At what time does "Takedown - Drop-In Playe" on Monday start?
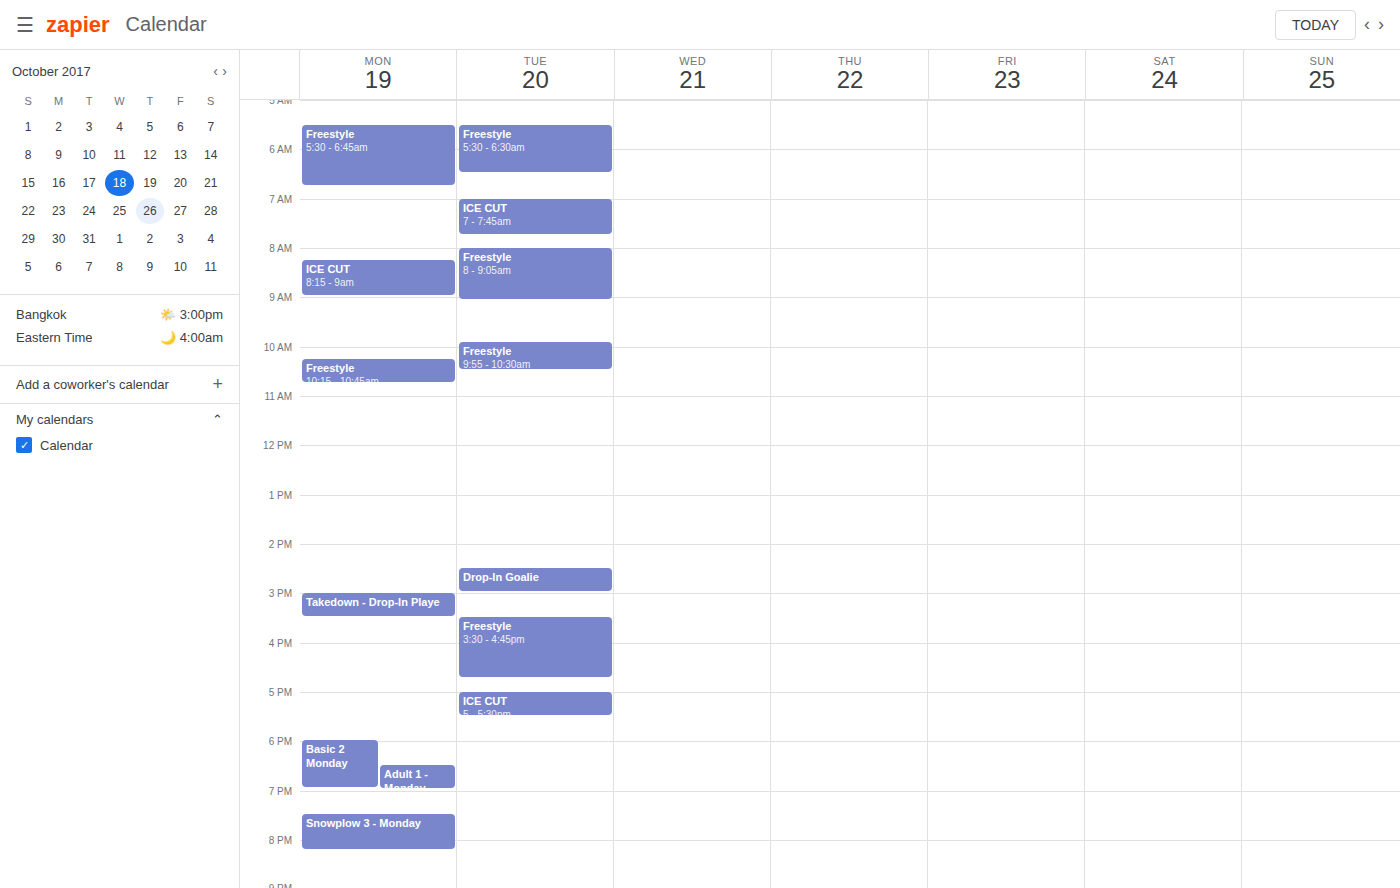
15:00